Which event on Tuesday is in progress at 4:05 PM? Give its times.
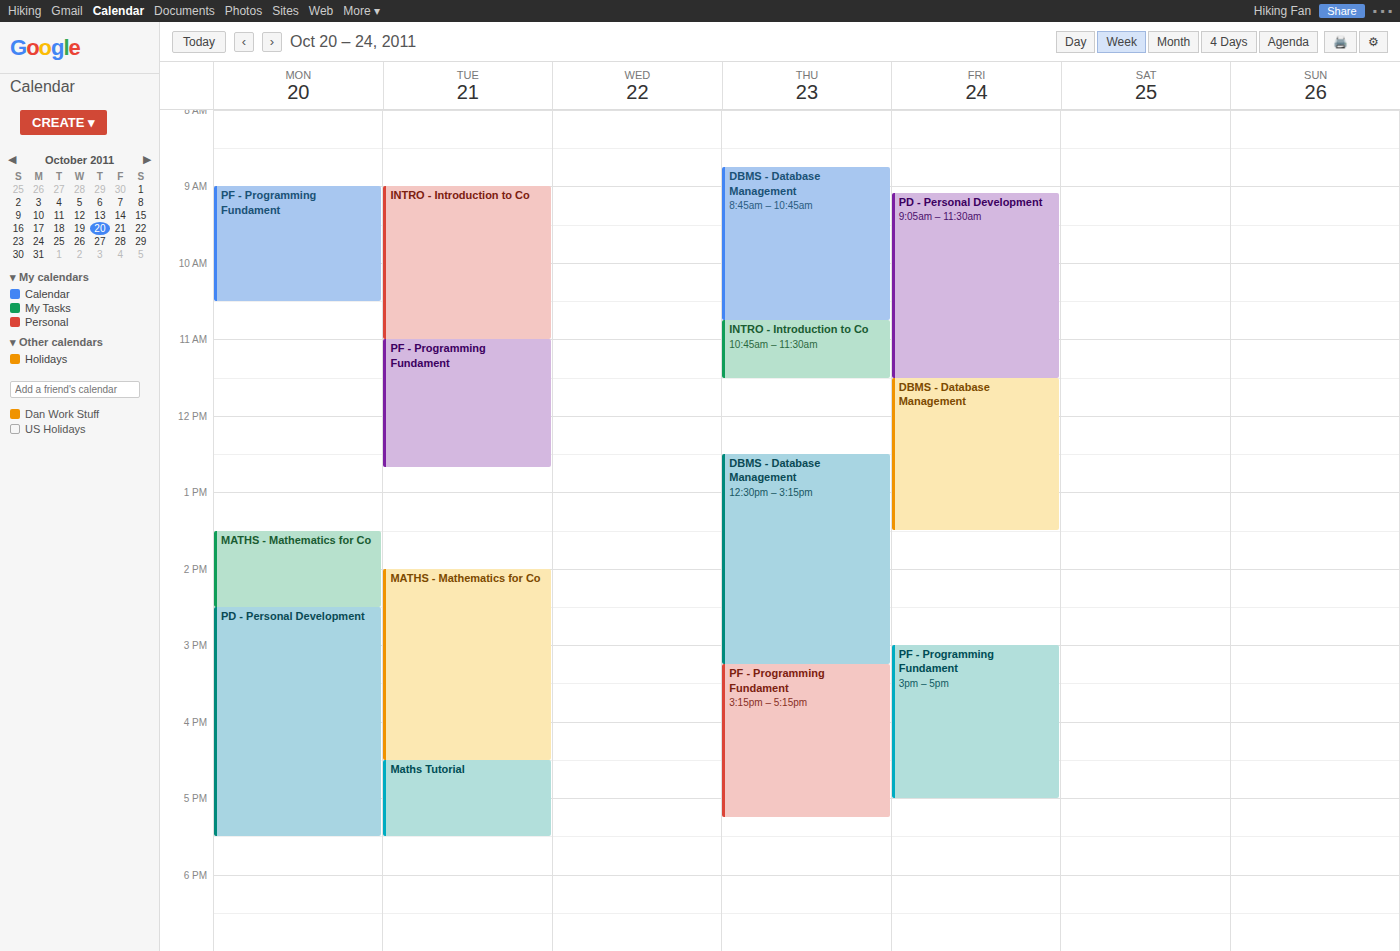
"MATHS - Mathematics for Co", 2:00 PM to 4:30 PM